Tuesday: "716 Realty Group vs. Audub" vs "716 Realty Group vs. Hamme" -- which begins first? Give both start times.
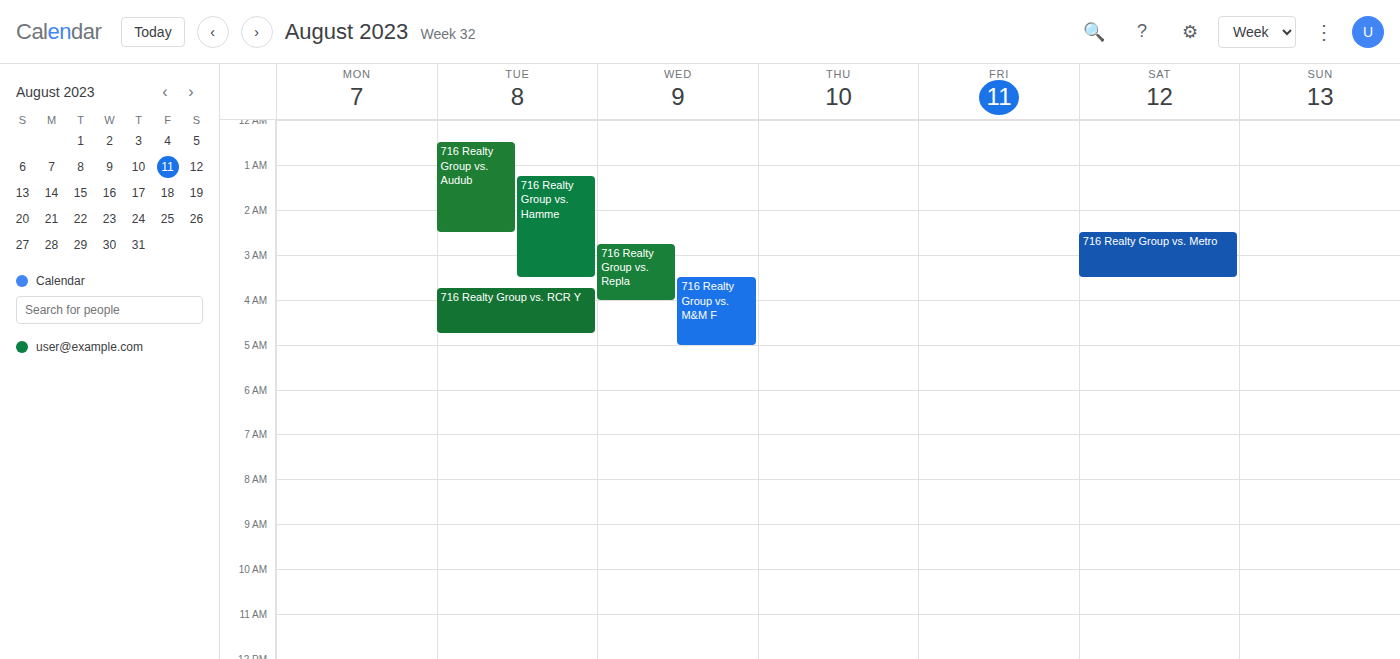
"716 Realty Group vs. Audub" 12:30 AM; "716 Realty Group vs. Hamme" 1:15 AM.